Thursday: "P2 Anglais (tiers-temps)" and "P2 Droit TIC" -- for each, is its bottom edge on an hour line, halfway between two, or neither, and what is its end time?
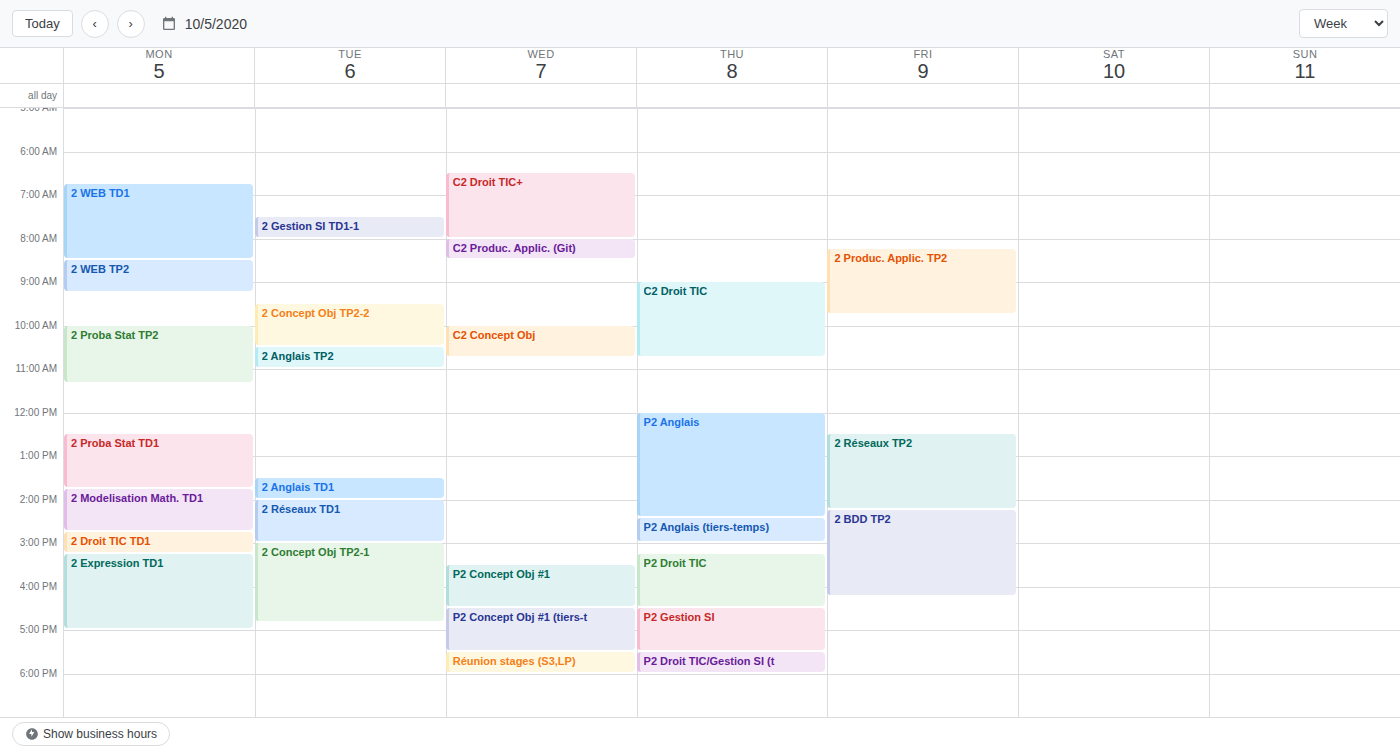
"P2 Anglais (tiers-temps)": 3:00 PM, exactly on the 3 PM line. "P2 Droit TIC": 4:30 PM, halfway between the 4 PM and 5 PM lines.